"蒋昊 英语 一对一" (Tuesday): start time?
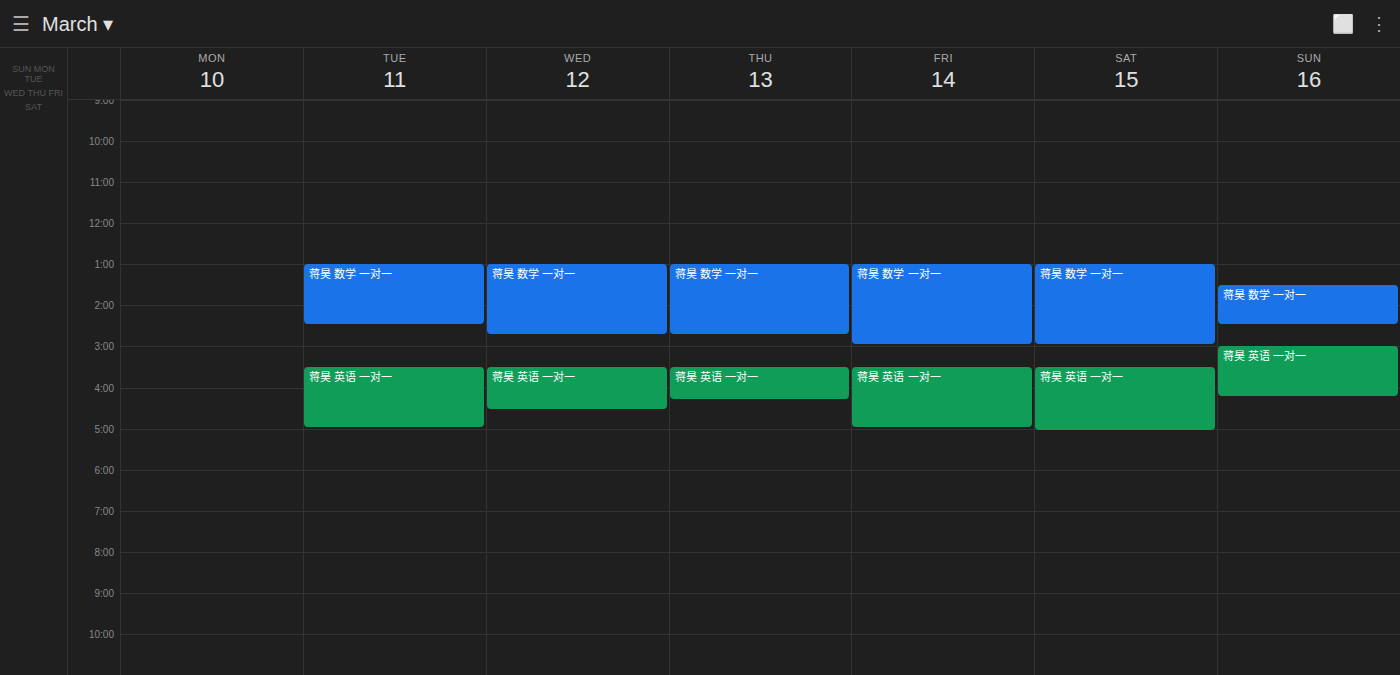
3:30 PM